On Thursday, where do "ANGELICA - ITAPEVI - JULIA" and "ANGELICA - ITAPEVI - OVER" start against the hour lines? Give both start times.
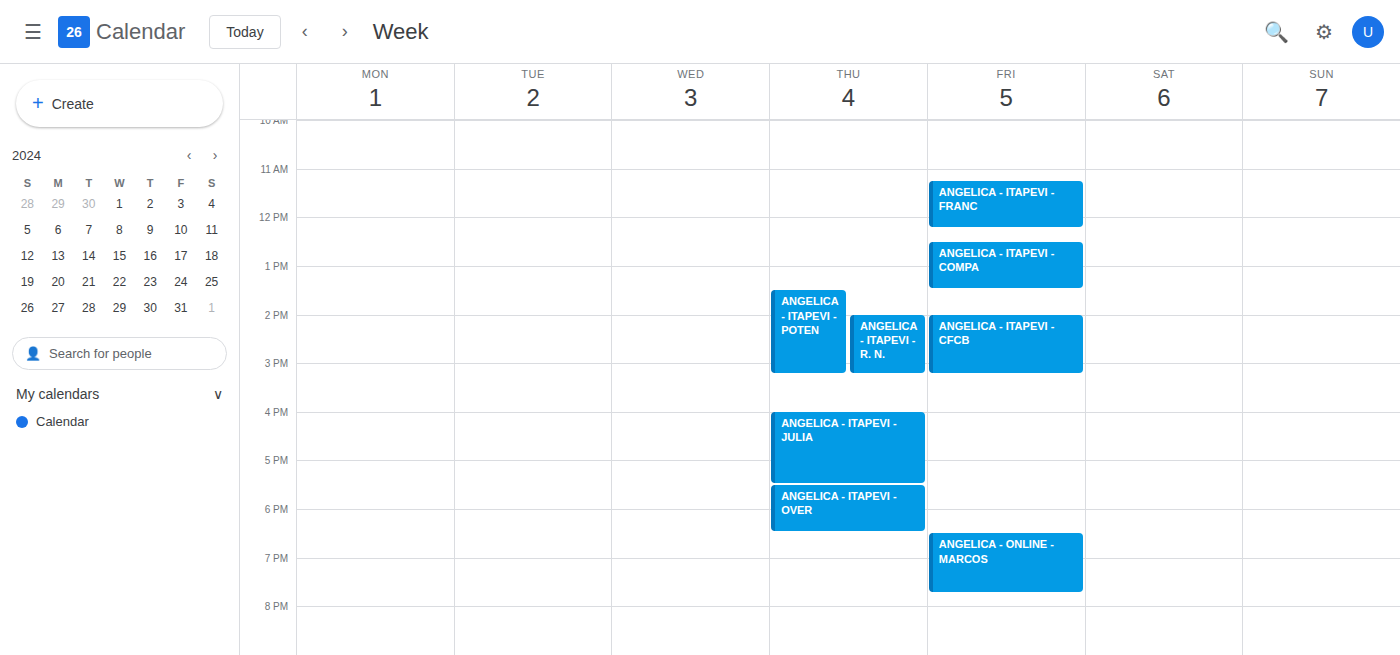
"ANGELICA - ITAPEVI - JULIA": 4:00 PM, exactly on the 4 PM line. "ANGELICA - ITAPEVI - OVER": 5:30 PM, halfway between the 5 PM and 6 PM lines.